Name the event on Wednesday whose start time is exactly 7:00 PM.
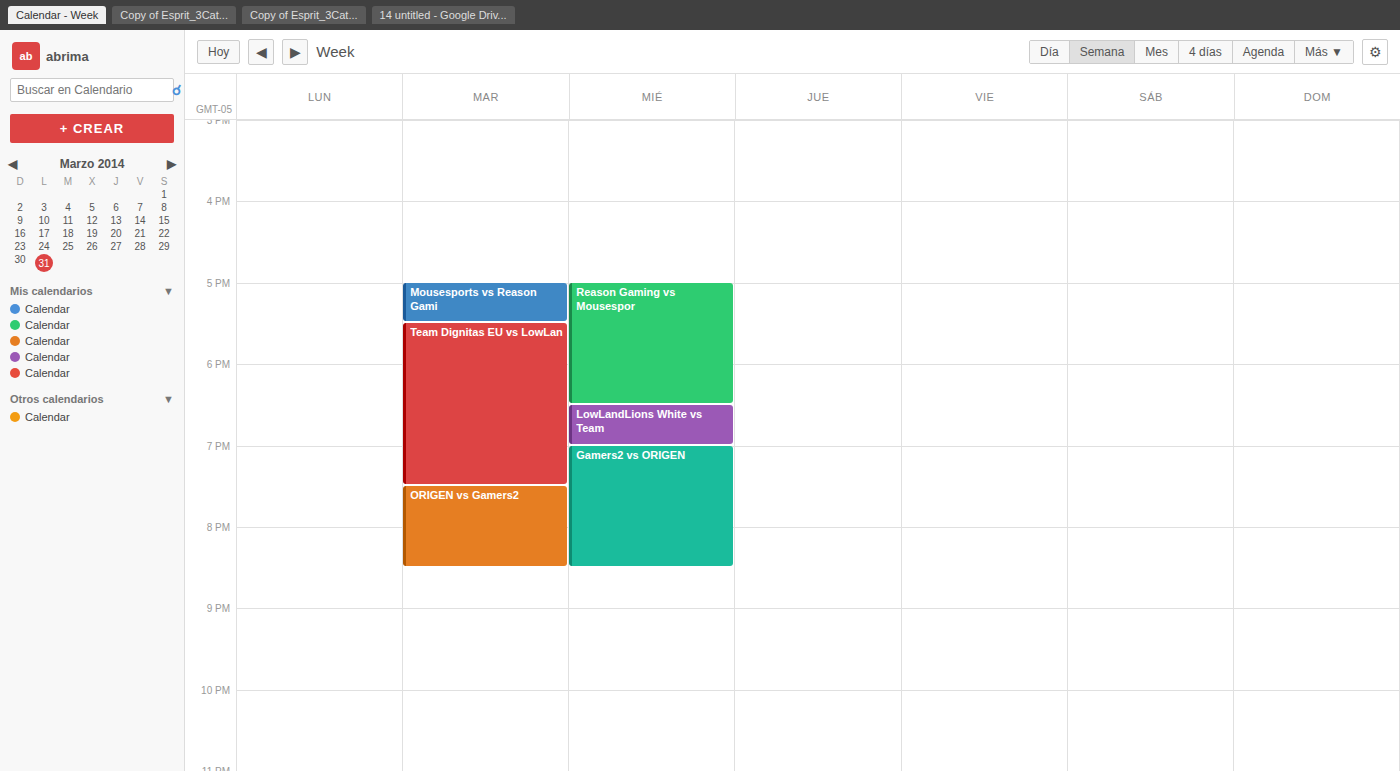
"Gamers2 vs ORIGEN"